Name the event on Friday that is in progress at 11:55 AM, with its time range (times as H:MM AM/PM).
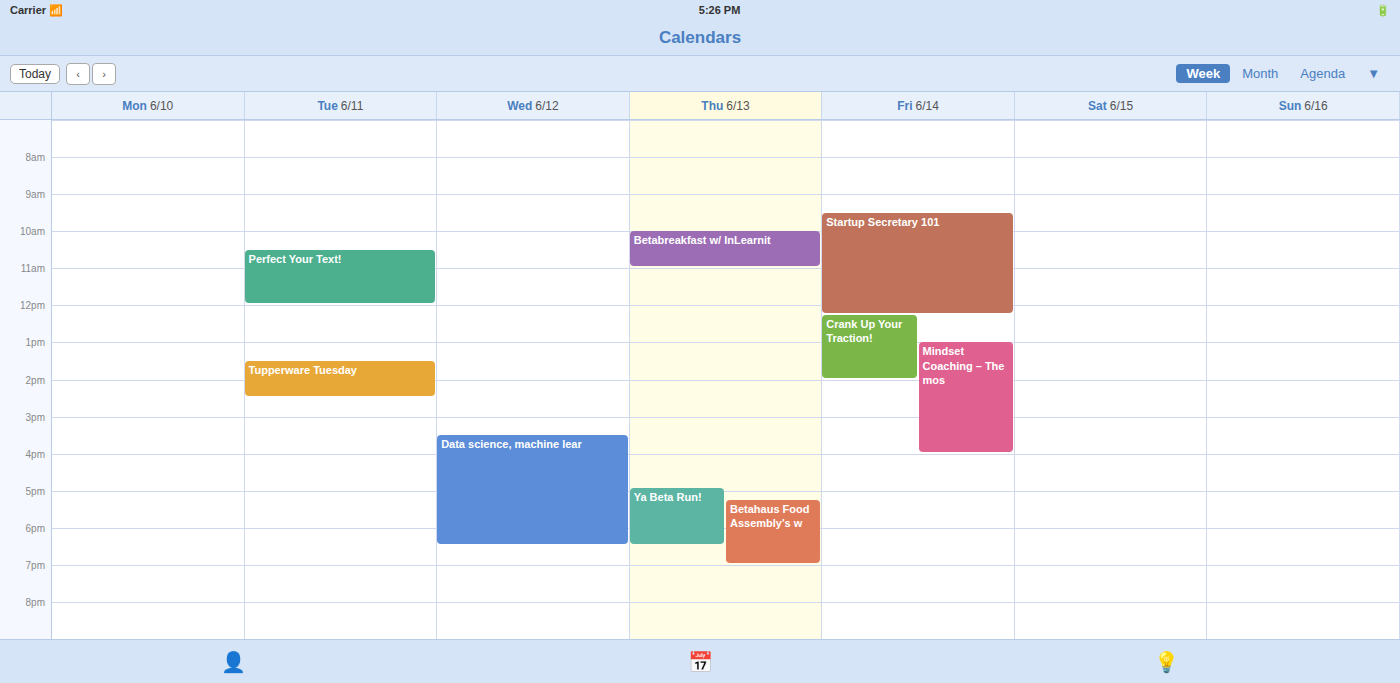
"Startup Secretary 101", 9:30 AM to 12:15 PM